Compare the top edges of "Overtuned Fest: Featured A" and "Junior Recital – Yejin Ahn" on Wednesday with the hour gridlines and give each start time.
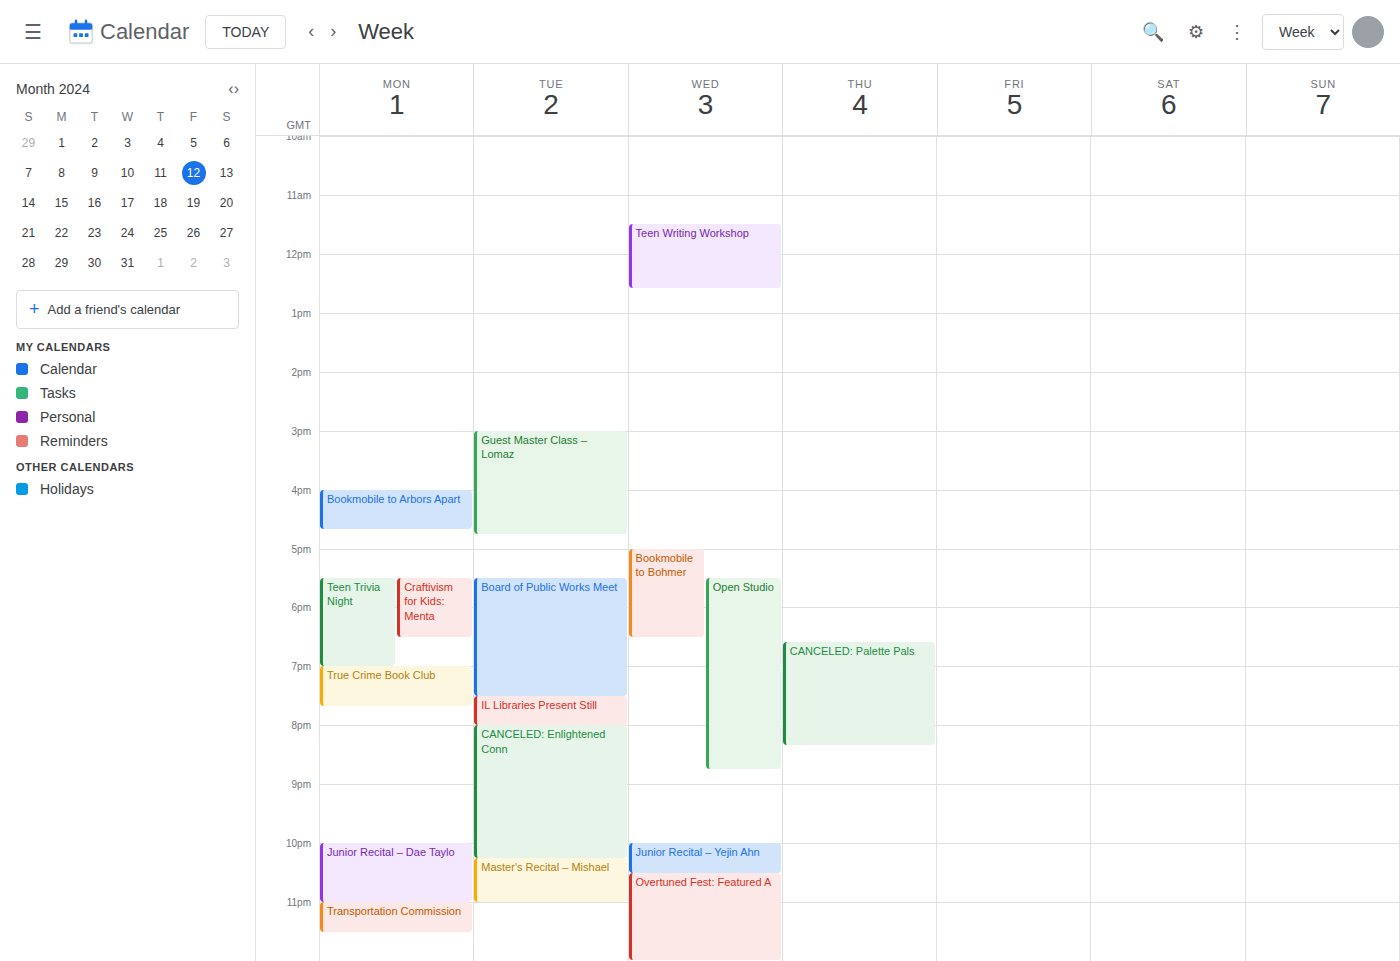
"Overtuned Fest: Featured A": 10:30 PM, halfway between the 10 PM and 11 PM lines. "Junior Recital – Yejin Ahn": 10:00 PM, exactly on the 10 PM line.